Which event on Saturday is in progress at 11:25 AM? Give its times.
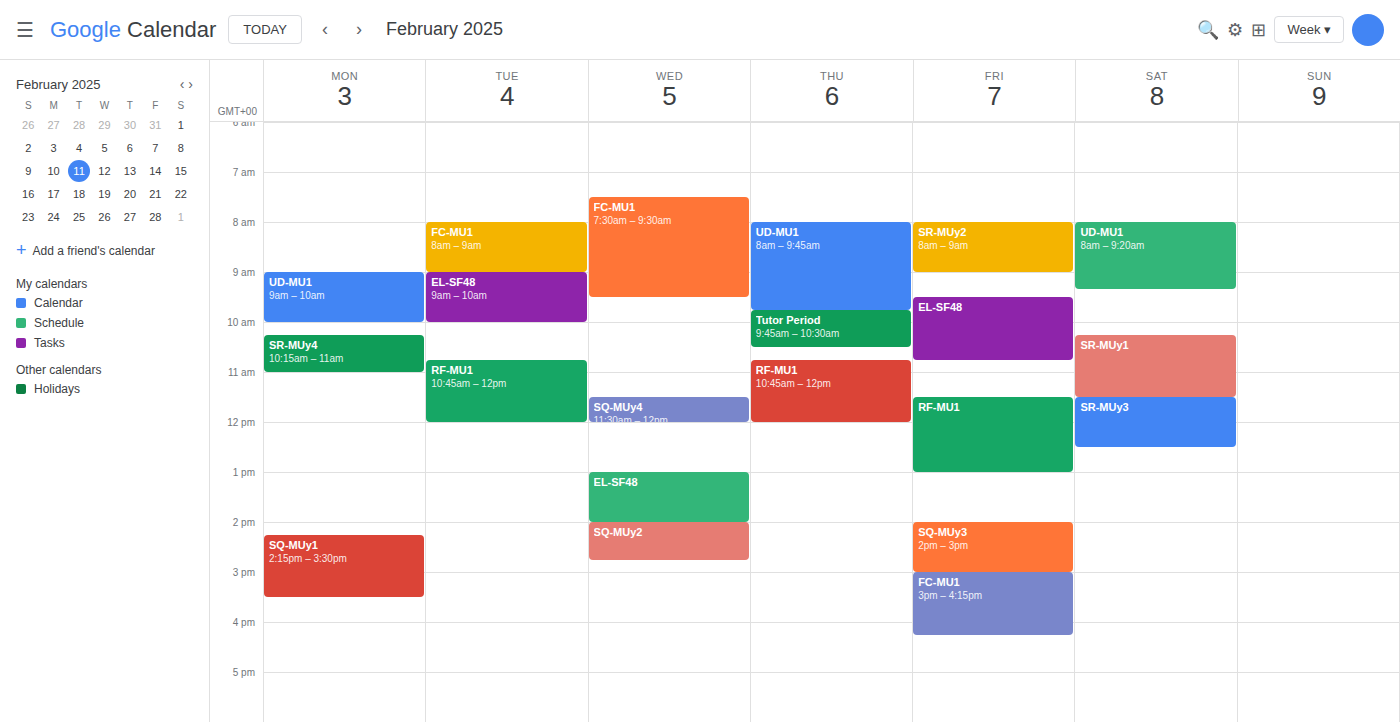
"SR-MUy1", 10:15 AM to 11:30 AM